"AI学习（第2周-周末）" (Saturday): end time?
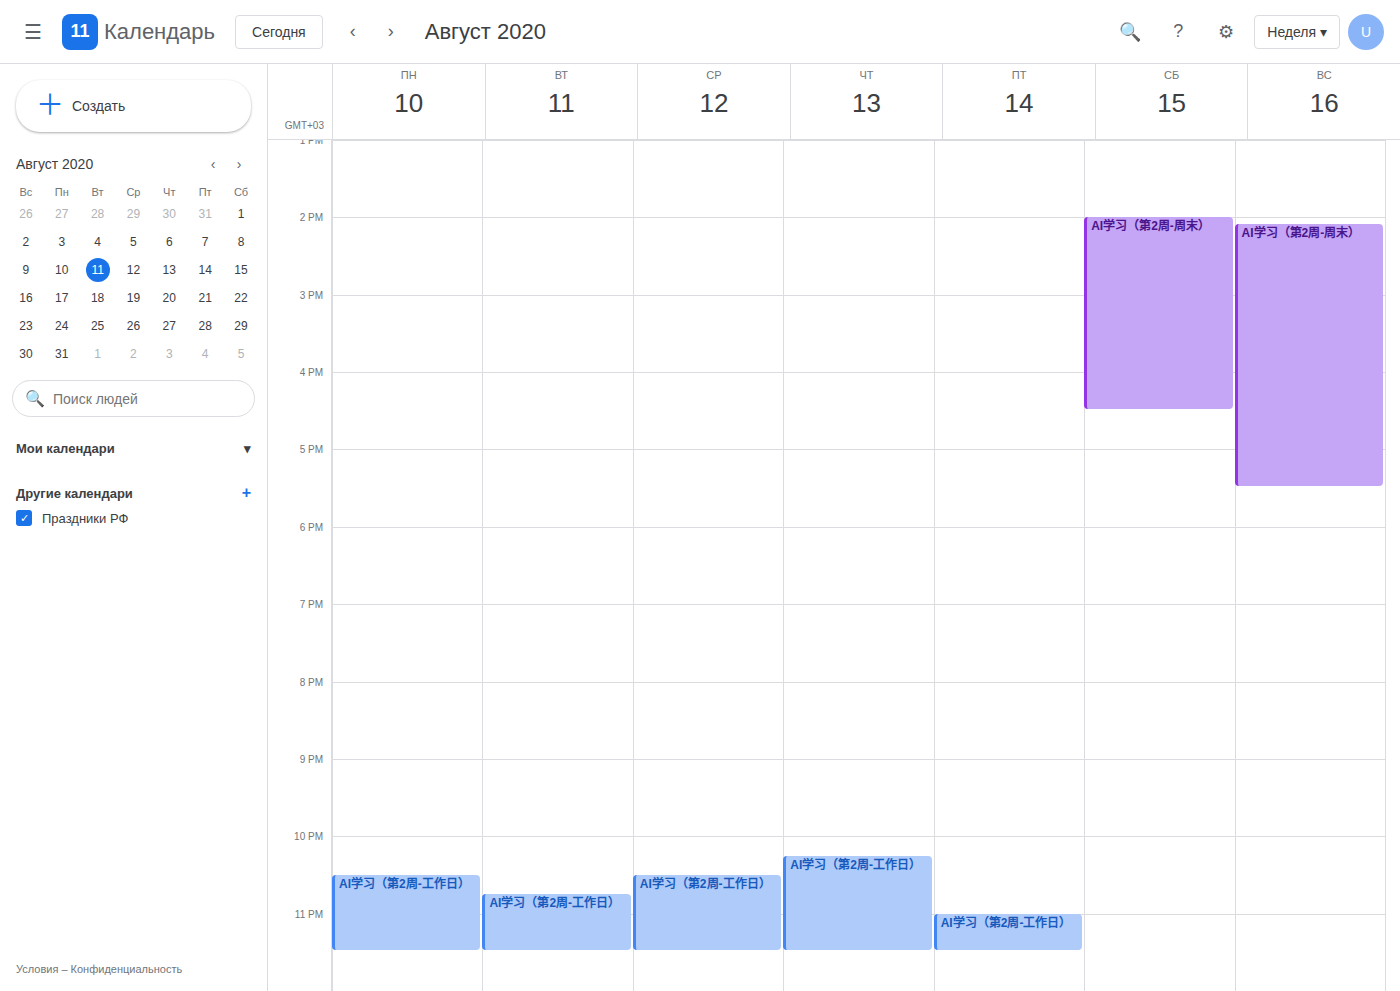
4:30 PM